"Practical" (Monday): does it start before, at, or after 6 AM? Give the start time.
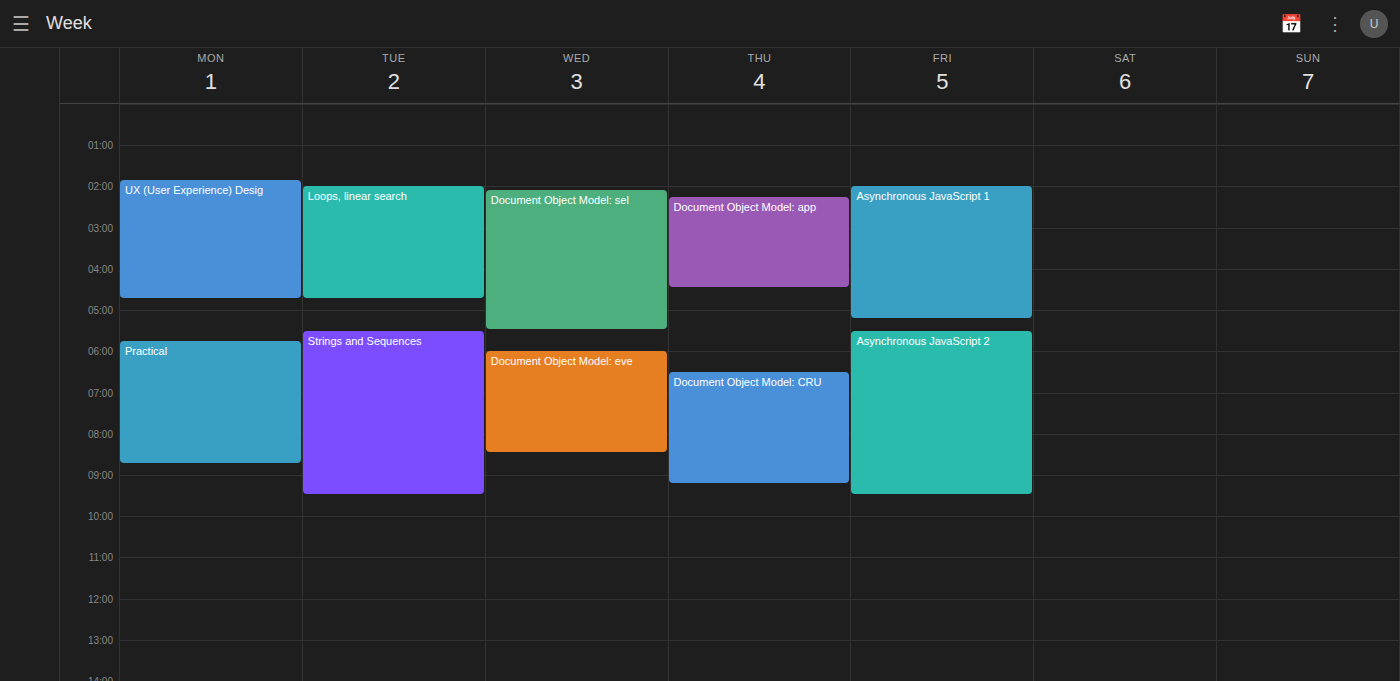
5:45 AM -- before 6 AM, 15 minutes above the 6 AM line.